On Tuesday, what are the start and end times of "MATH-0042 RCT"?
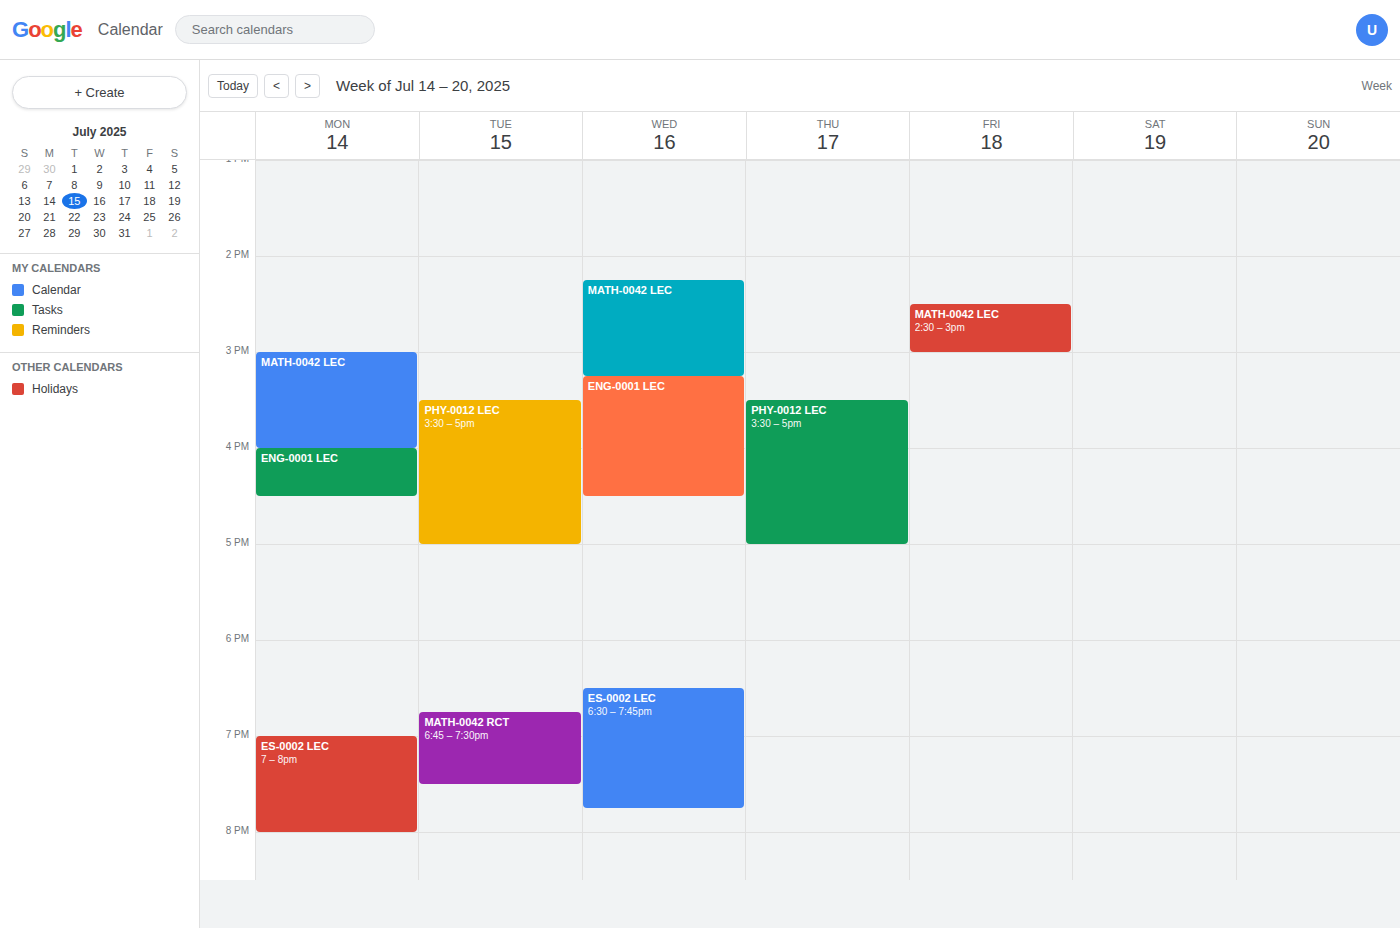
18:45 to 19:30